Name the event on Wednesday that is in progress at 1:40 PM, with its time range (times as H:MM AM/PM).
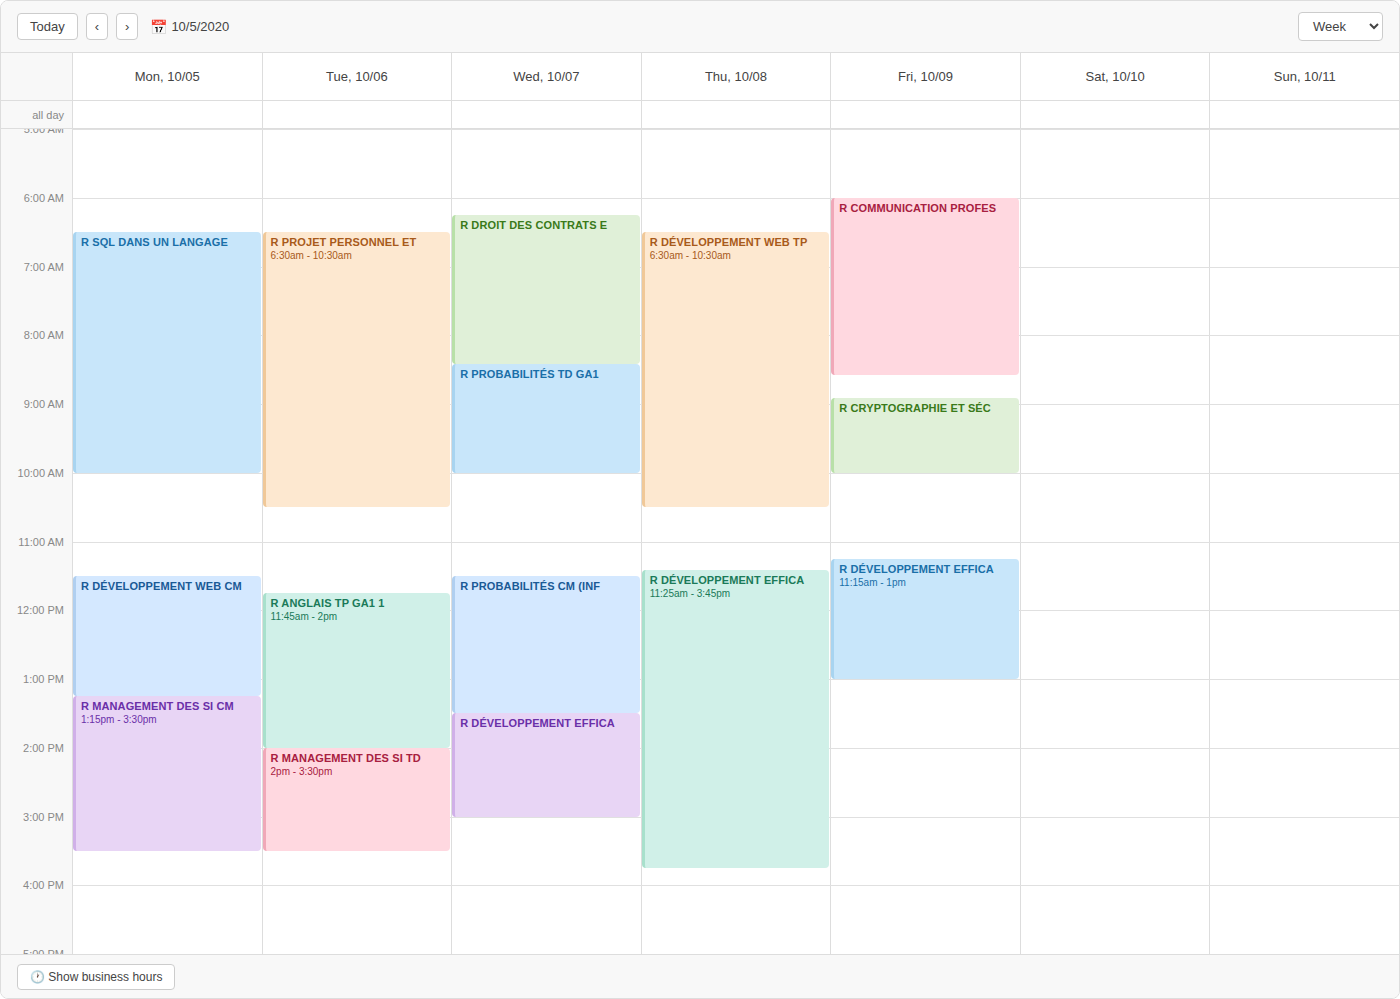
"R Développement effica", 1:30 PM to 3:00 PM